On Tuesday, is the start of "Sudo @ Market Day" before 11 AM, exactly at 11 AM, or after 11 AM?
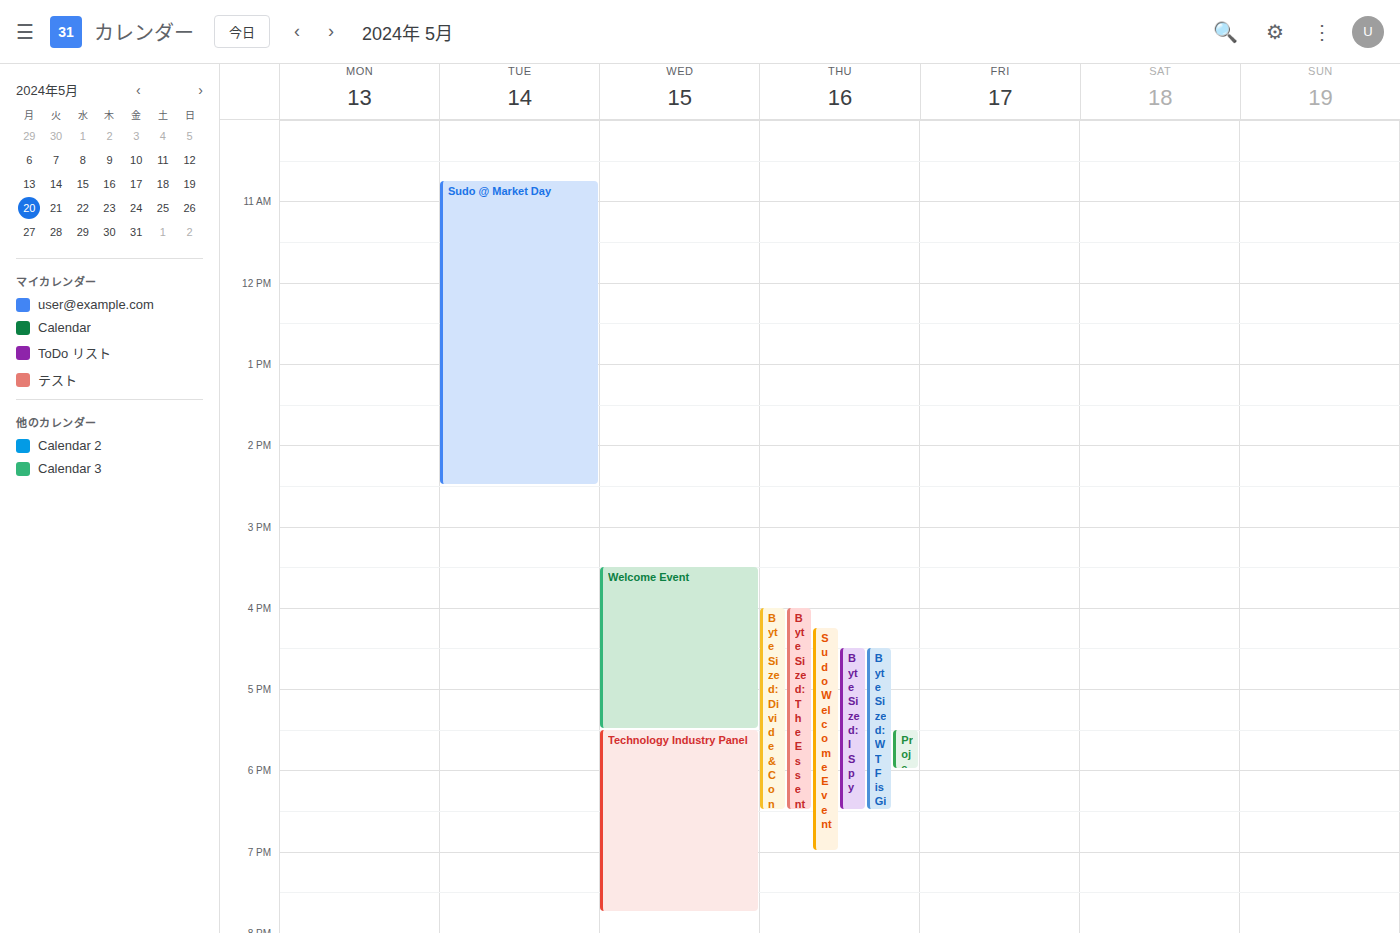
10:45 AM -- before 11 AM, 15 minutes above the 11 AM line.